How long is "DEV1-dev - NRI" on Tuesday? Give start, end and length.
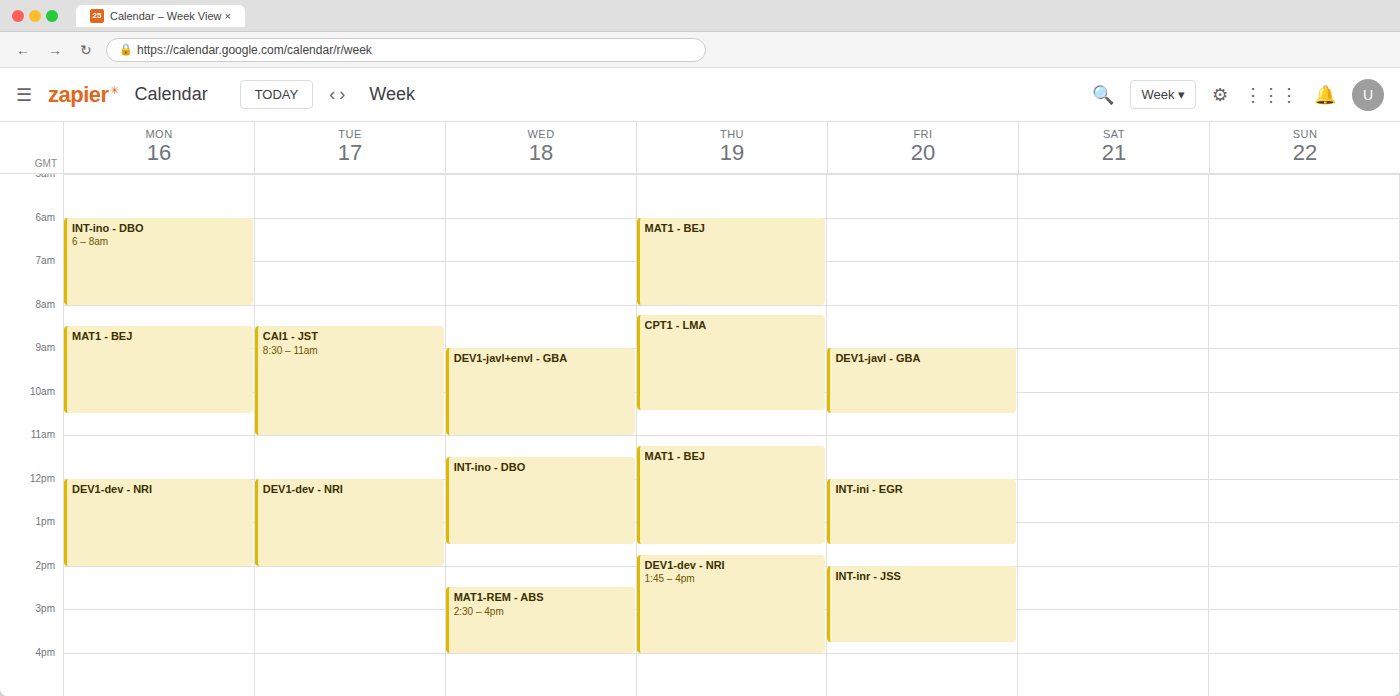
12:00 PM to 2:00 PM, 2 hours